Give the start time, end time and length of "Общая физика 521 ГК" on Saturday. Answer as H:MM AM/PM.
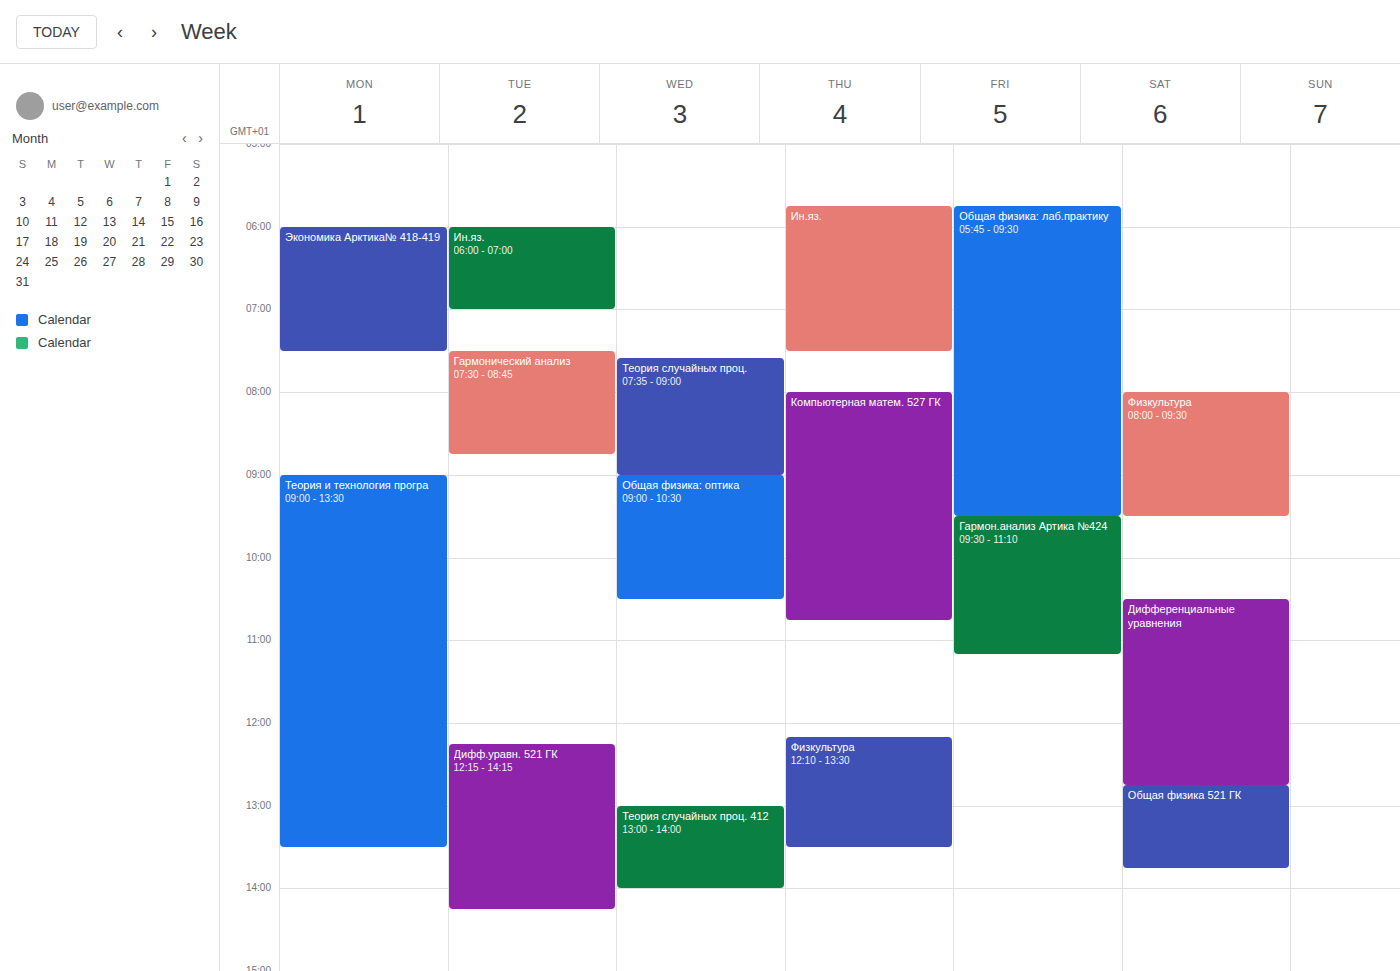
12:45 PM to 1:45 PM, 1 hour